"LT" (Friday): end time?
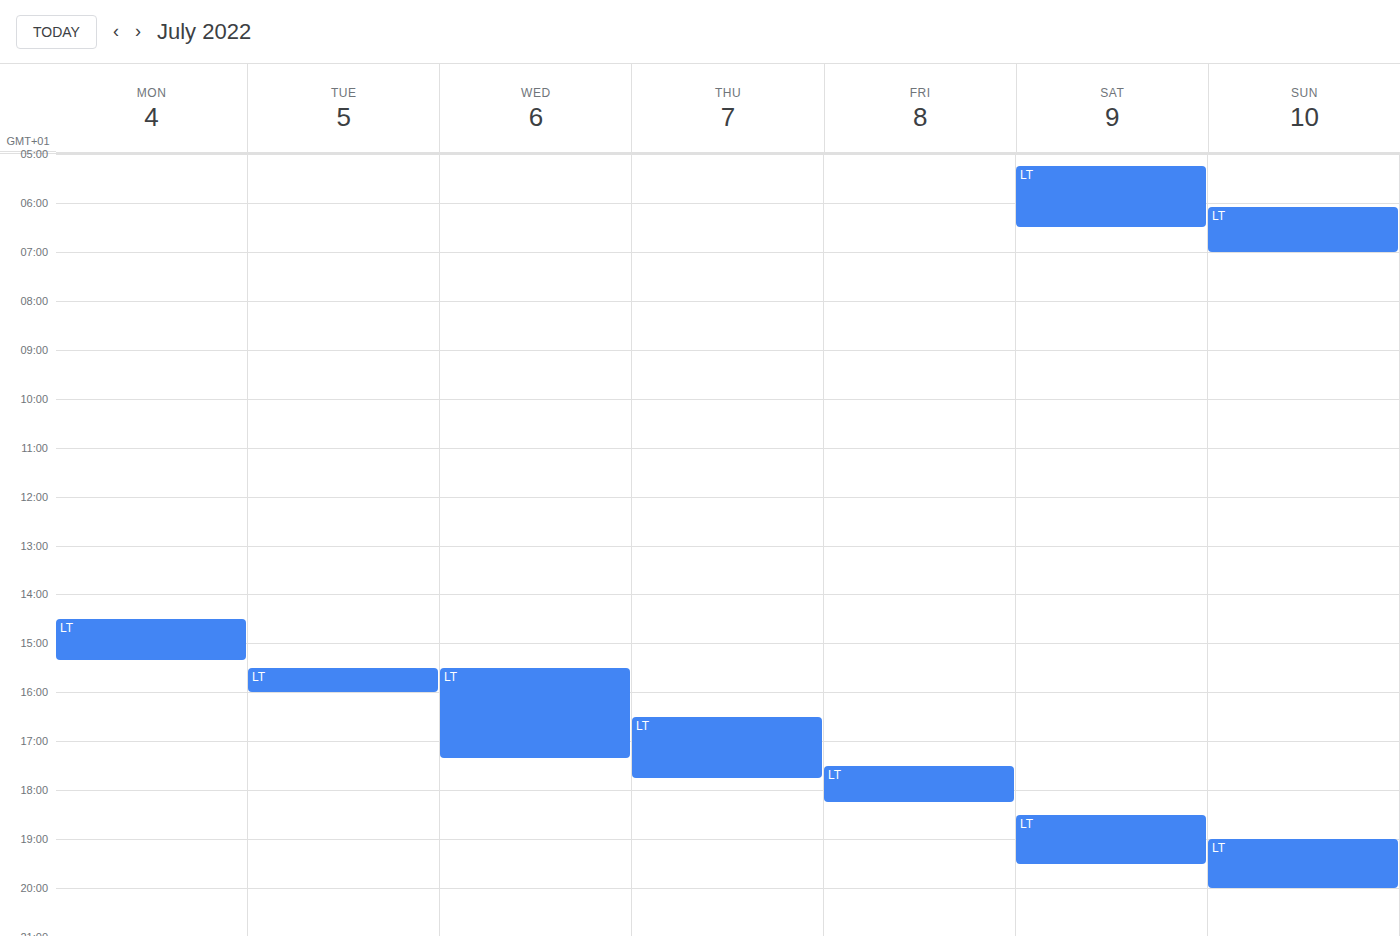
6:15 PM